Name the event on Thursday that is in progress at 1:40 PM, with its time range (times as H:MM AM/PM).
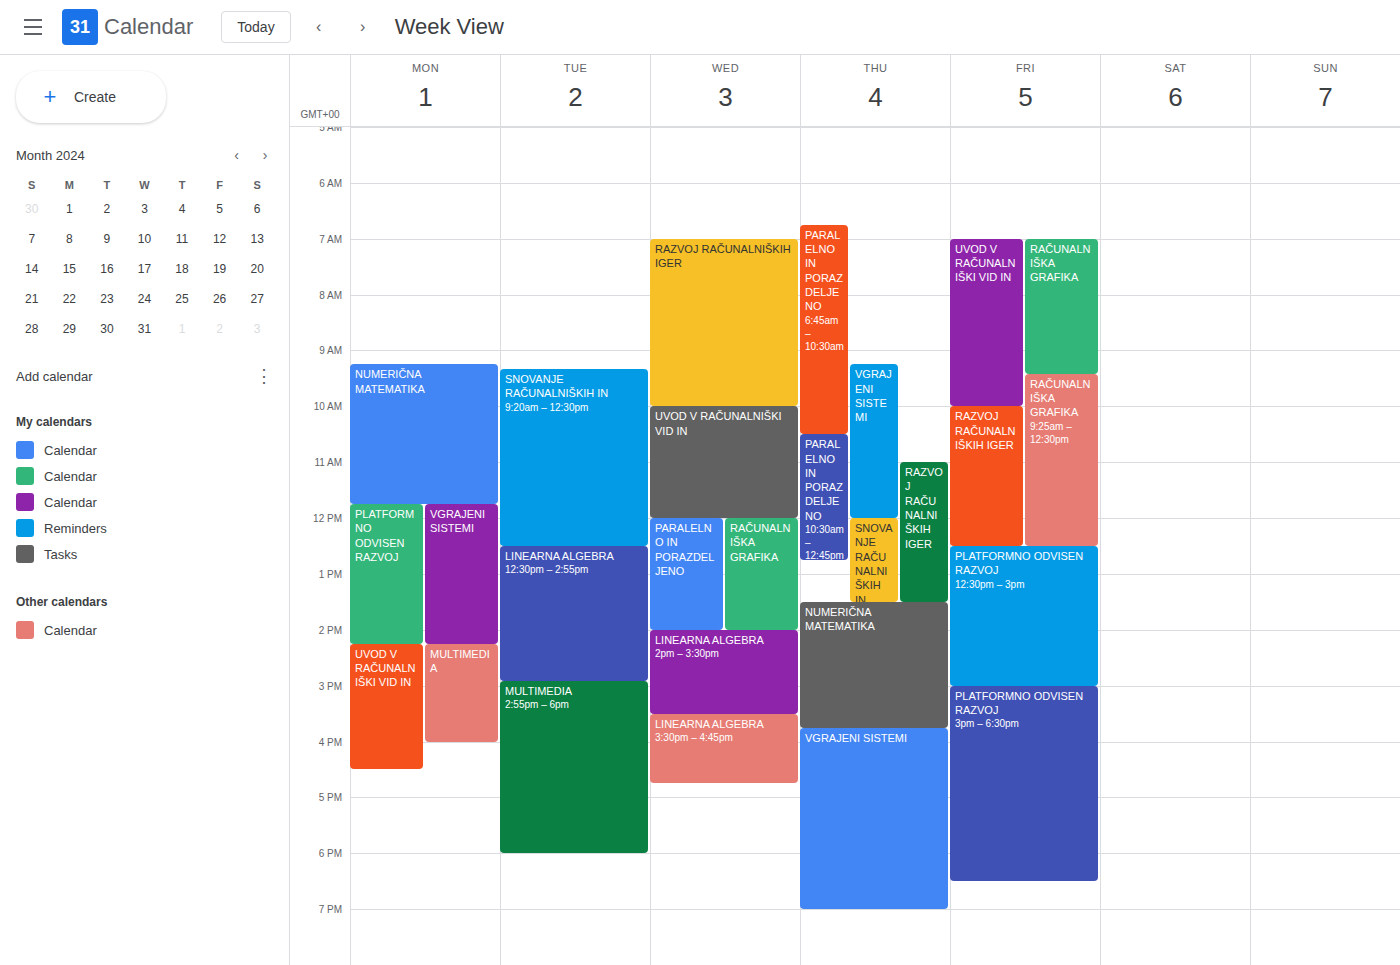
"NUMERIČNA MATEMATIKA", 1:30 PM to 3:45 PM